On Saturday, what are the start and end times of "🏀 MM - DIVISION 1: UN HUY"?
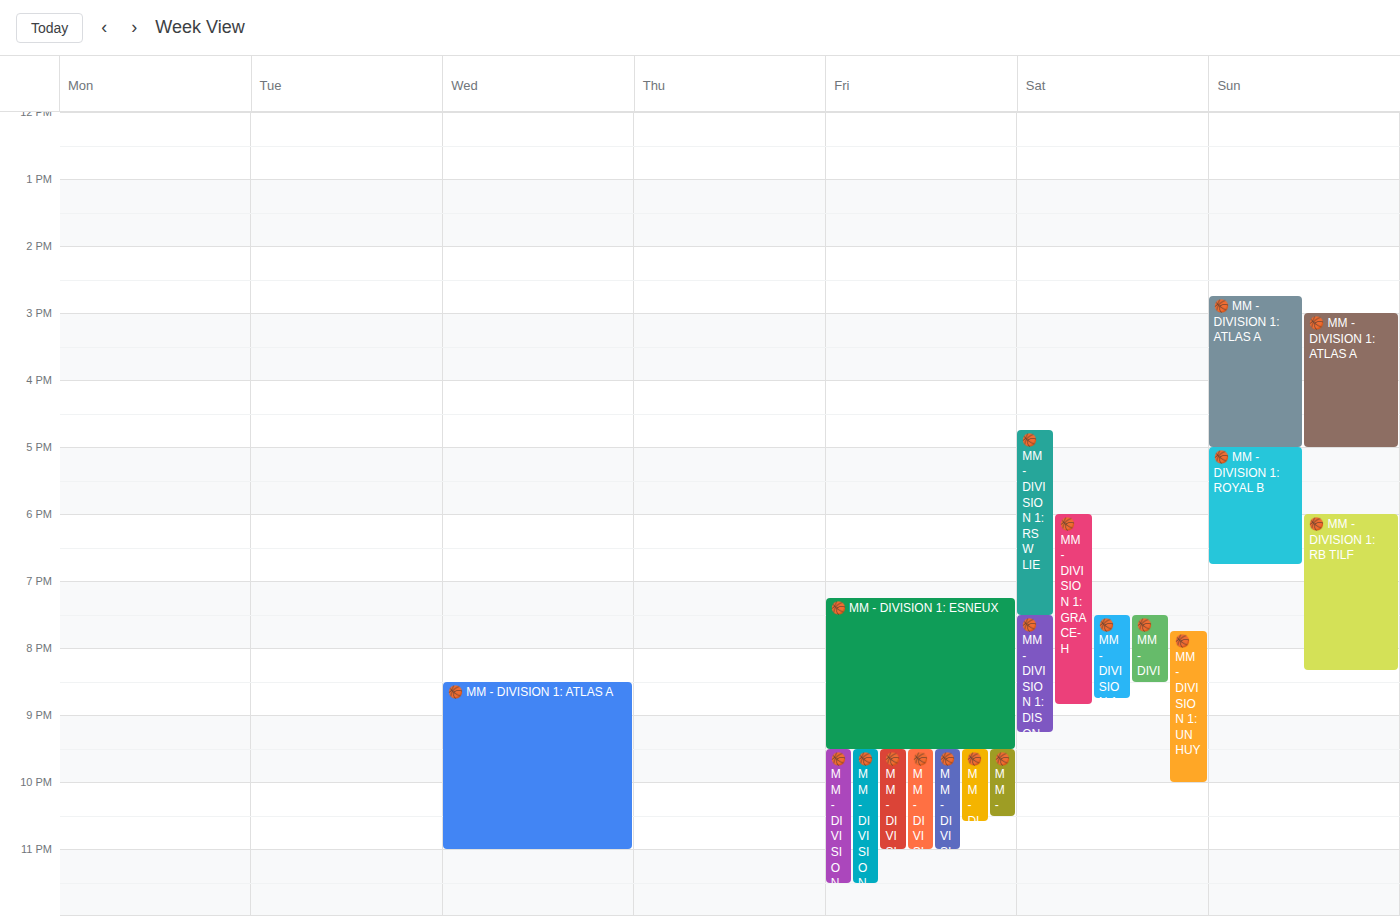
19:45 to 22:00